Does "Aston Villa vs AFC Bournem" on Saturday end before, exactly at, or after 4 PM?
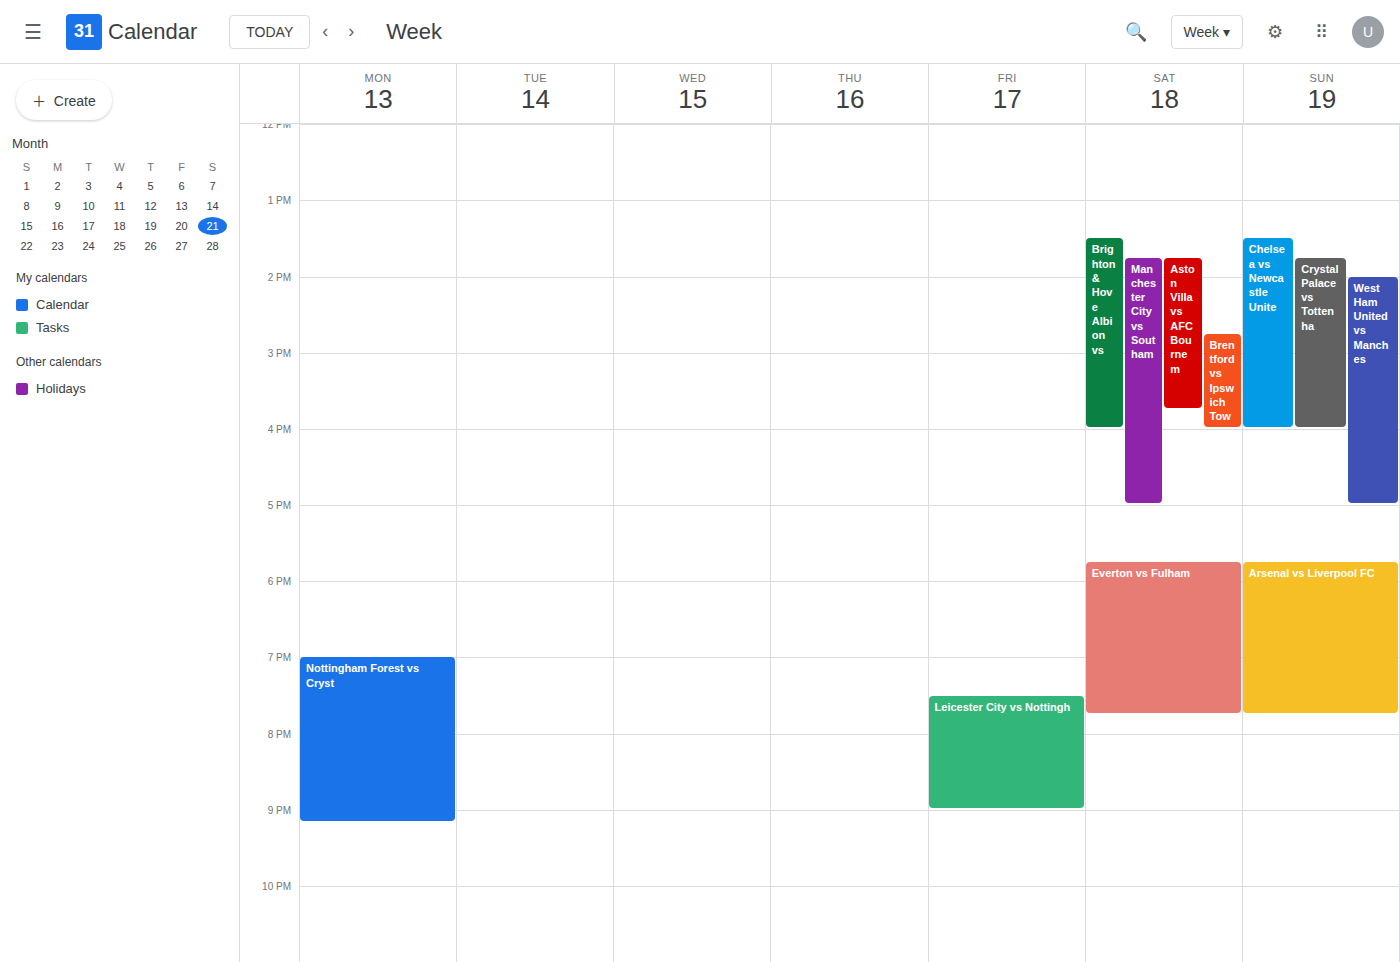
3:45 PM -- before 4 PM, 15 minutes above the 4 PM line.